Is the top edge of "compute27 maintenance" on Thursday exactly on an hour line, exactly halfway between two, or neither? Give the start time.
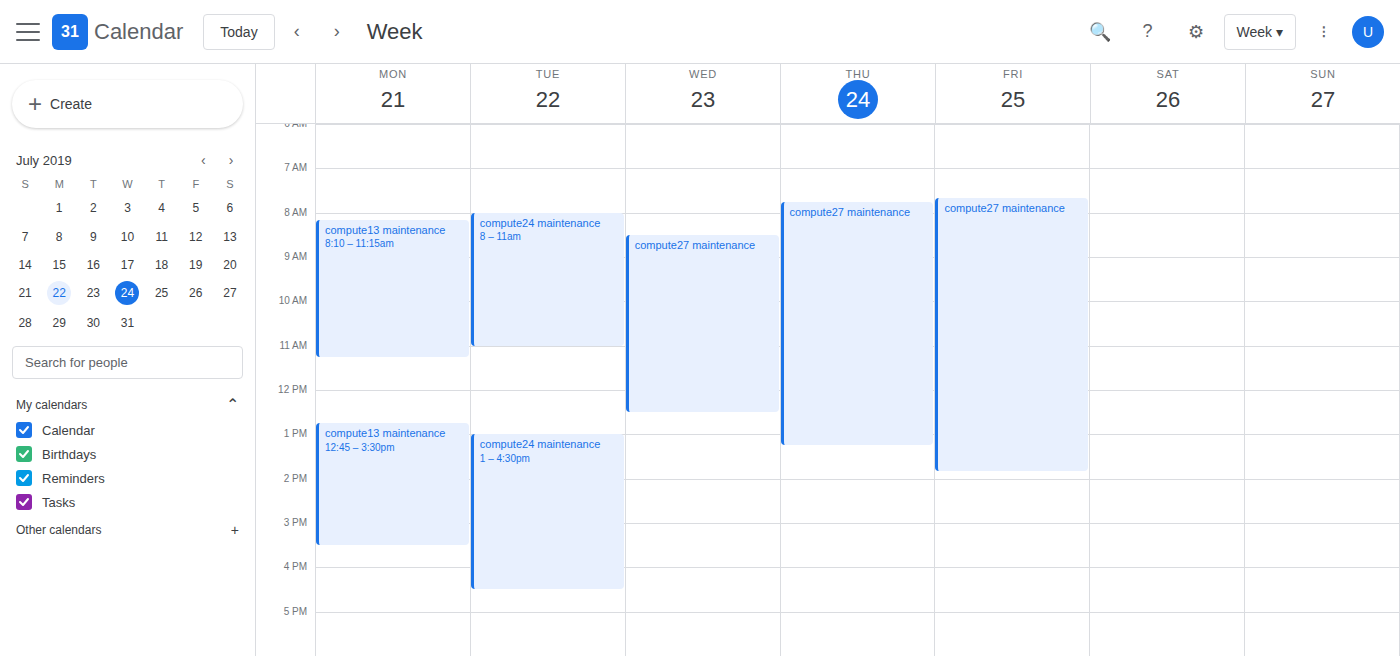
07:45 -- neither: three quarters of the way from the 07:00 line to the 08:00 line.